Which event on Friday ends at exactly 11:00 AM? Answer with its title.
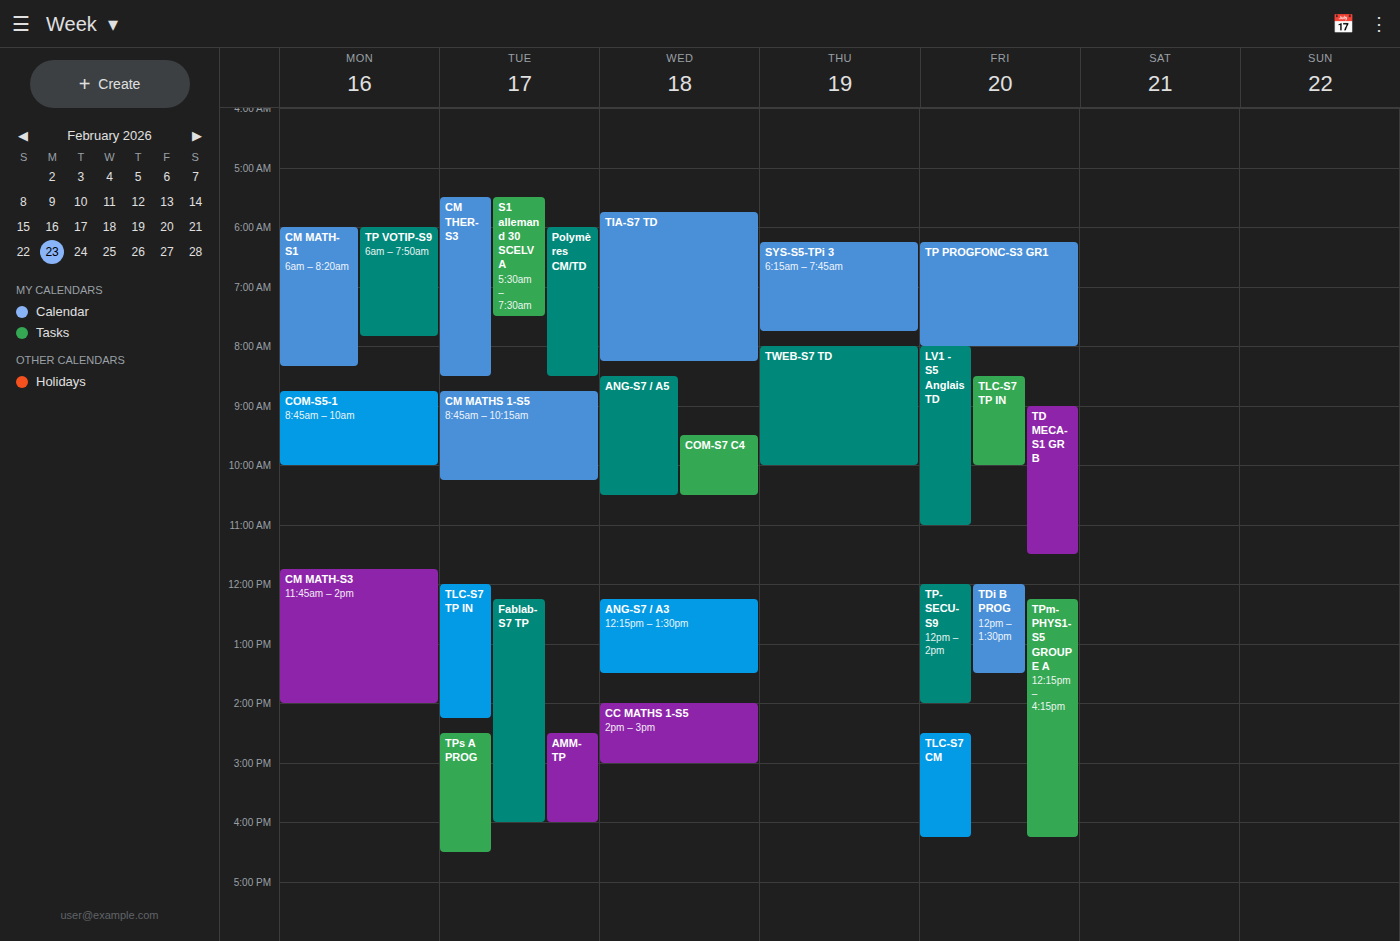
"LV1 - S5 Anglais TD"